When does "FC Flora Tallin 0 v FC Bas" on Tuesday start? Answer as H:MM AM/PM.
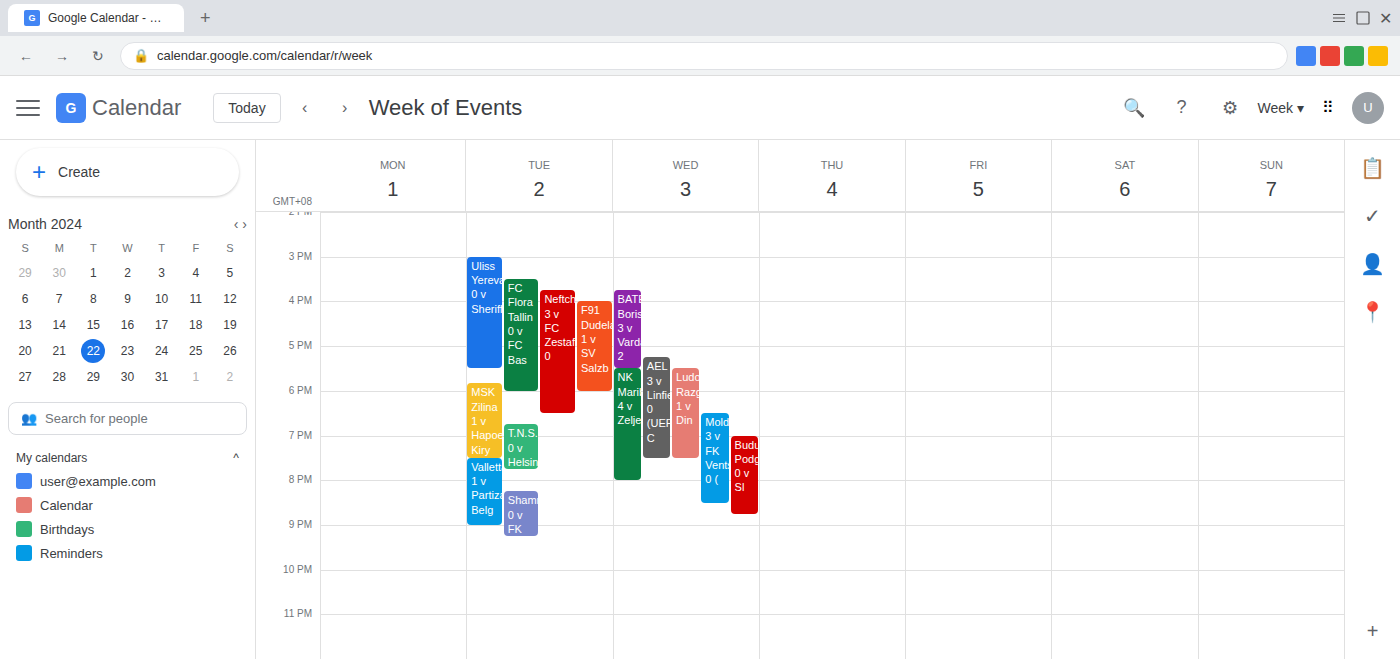
3:30 PM